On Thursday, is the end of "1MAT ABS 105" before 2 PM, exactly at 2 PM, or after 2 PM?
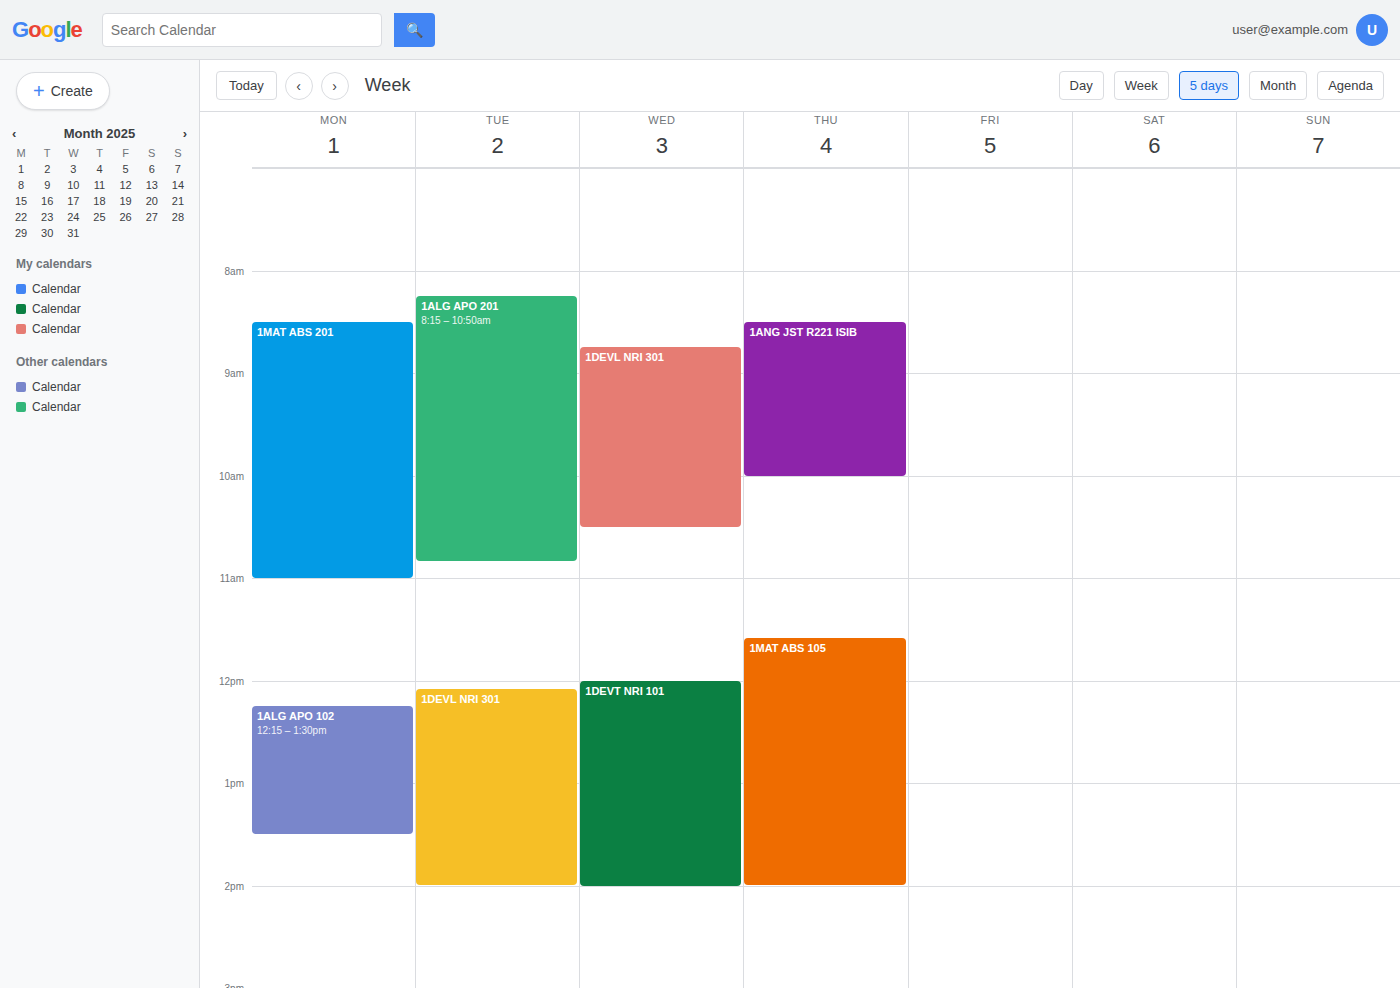
2:00 PM -- exactly at 2 PM, on the 2 PM line.